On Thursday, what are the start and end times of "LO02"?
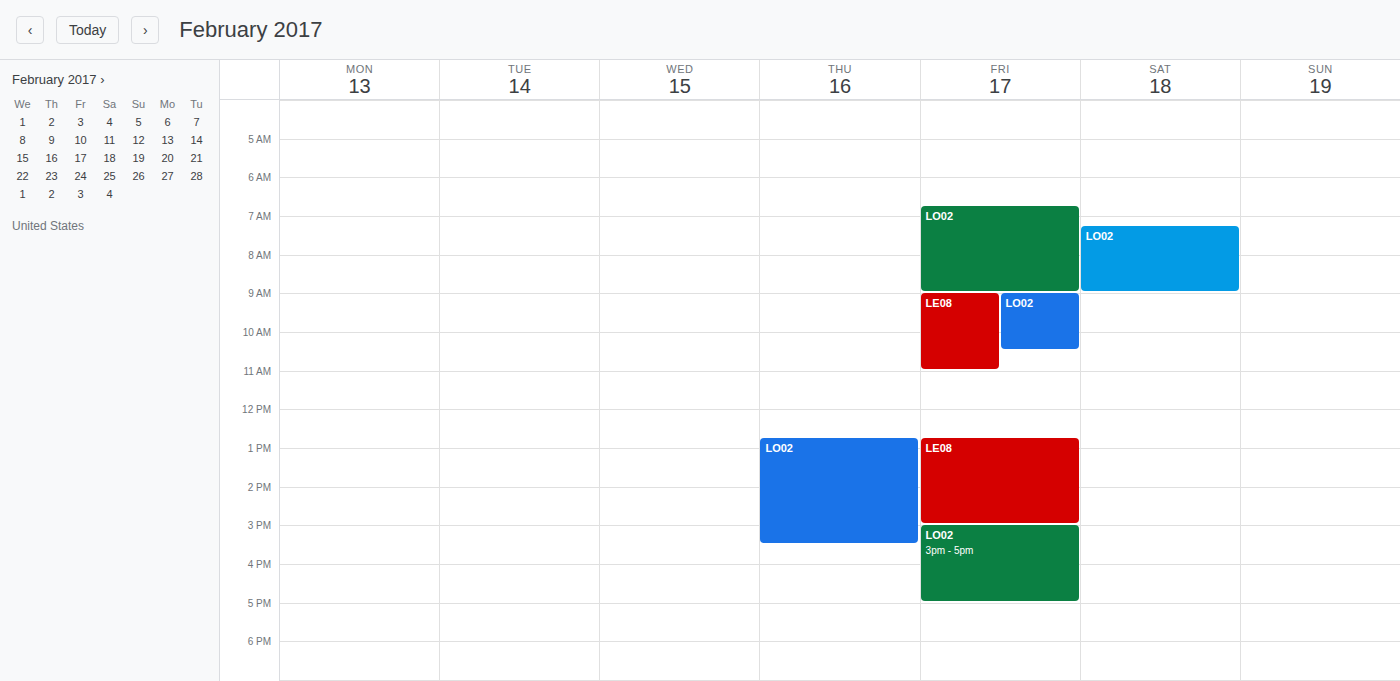
12:45 PM to 3:30 PM